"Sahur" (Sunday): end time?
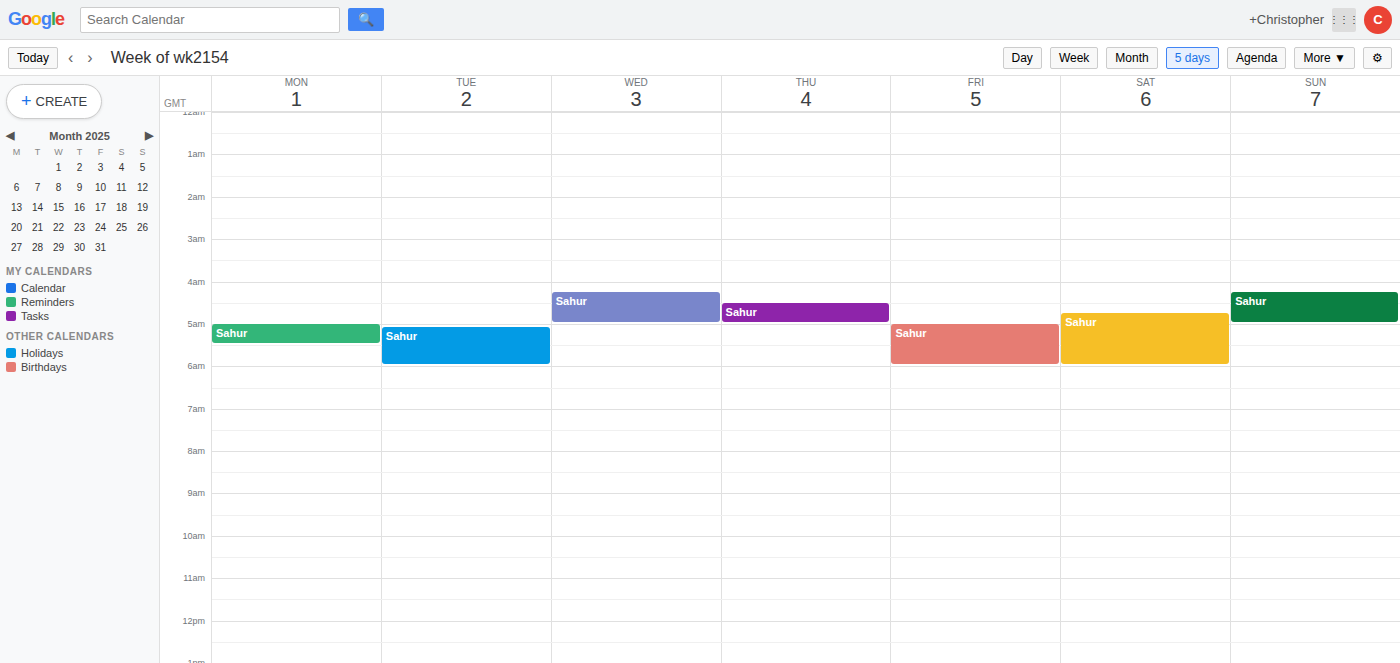
5:00 AM